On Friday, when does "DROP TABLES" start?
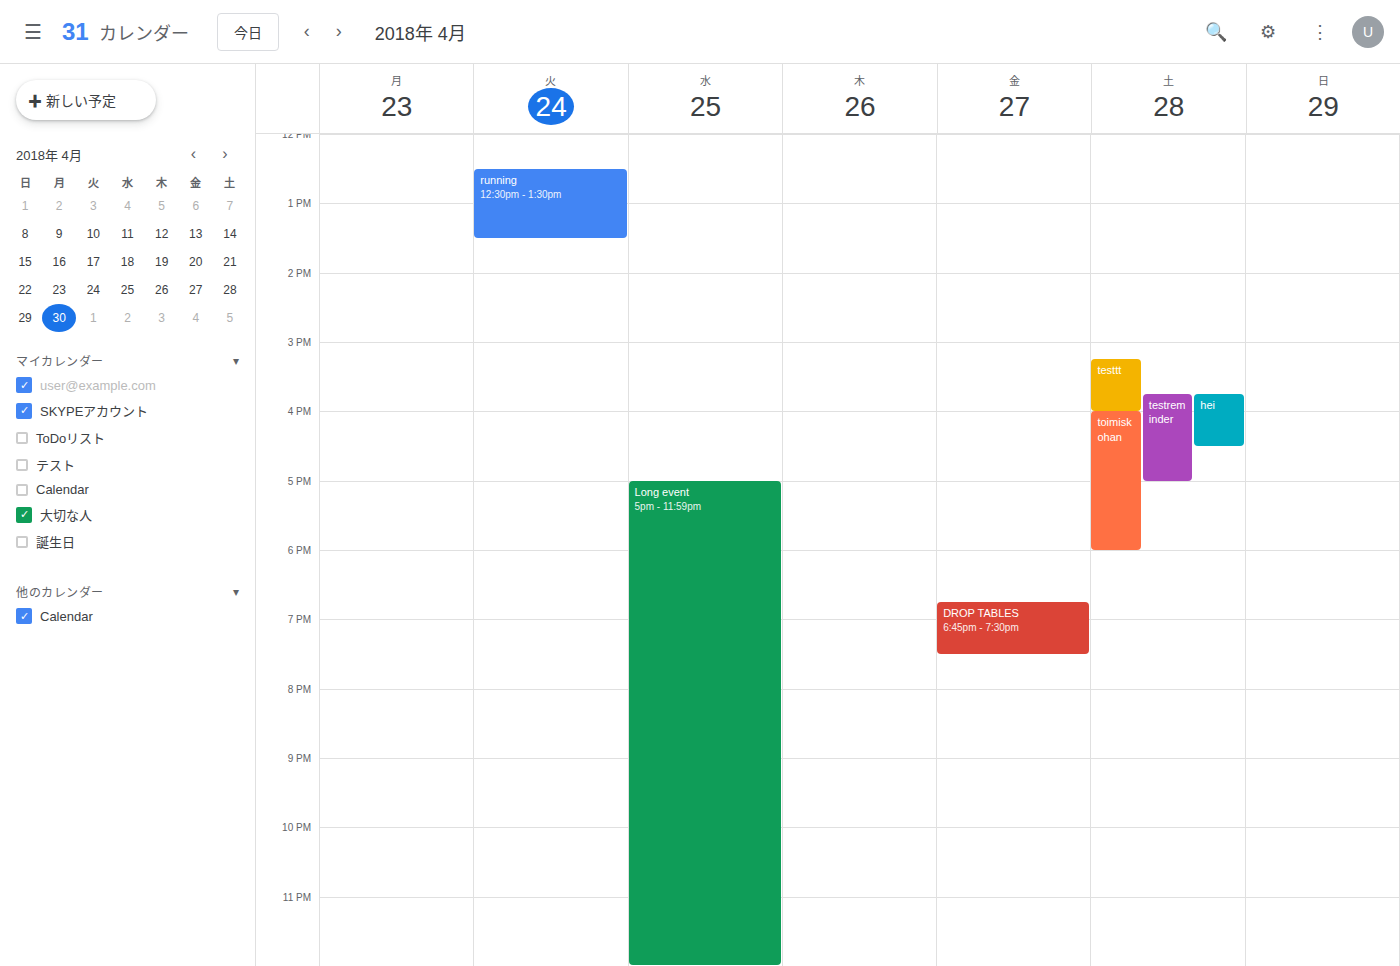
18:45